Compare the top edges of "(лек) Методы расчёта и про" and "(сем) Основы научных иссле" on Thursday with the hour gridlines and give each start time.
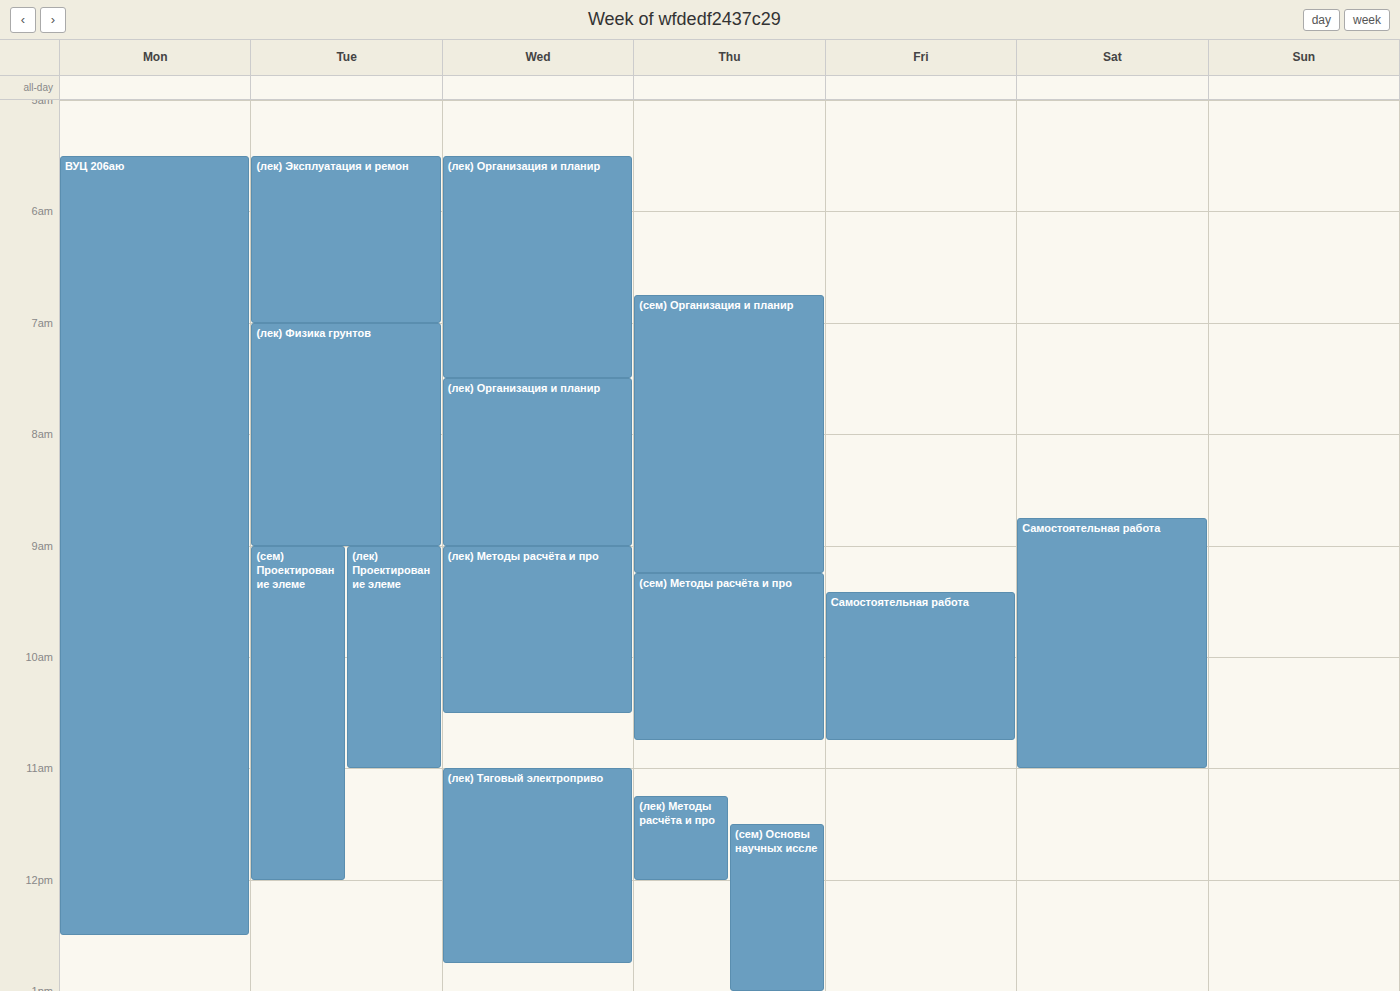
"(лек) Методы расчёта и про": 11:15 AM, neither: a quarter of the way from the 11 AM line to the 12 PM line. "(сем) Основы научных иссле": 11:30 AM, halfway between the 11 AM and 12 PM lines.